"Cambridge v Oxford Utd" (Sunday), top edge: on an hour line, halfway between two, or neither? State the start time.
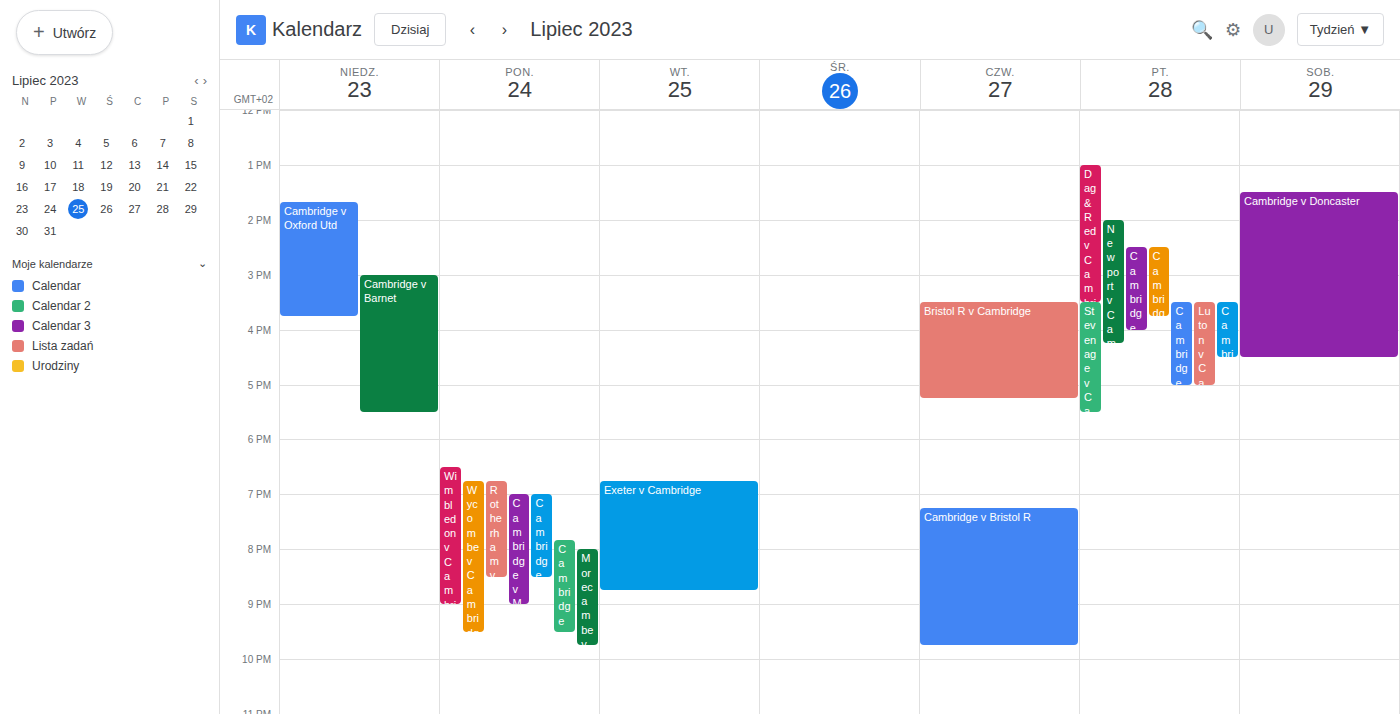
1:40 PM -- neither: 40 minutes below the 1 PM line and 20 minutes above the 2 PM line.